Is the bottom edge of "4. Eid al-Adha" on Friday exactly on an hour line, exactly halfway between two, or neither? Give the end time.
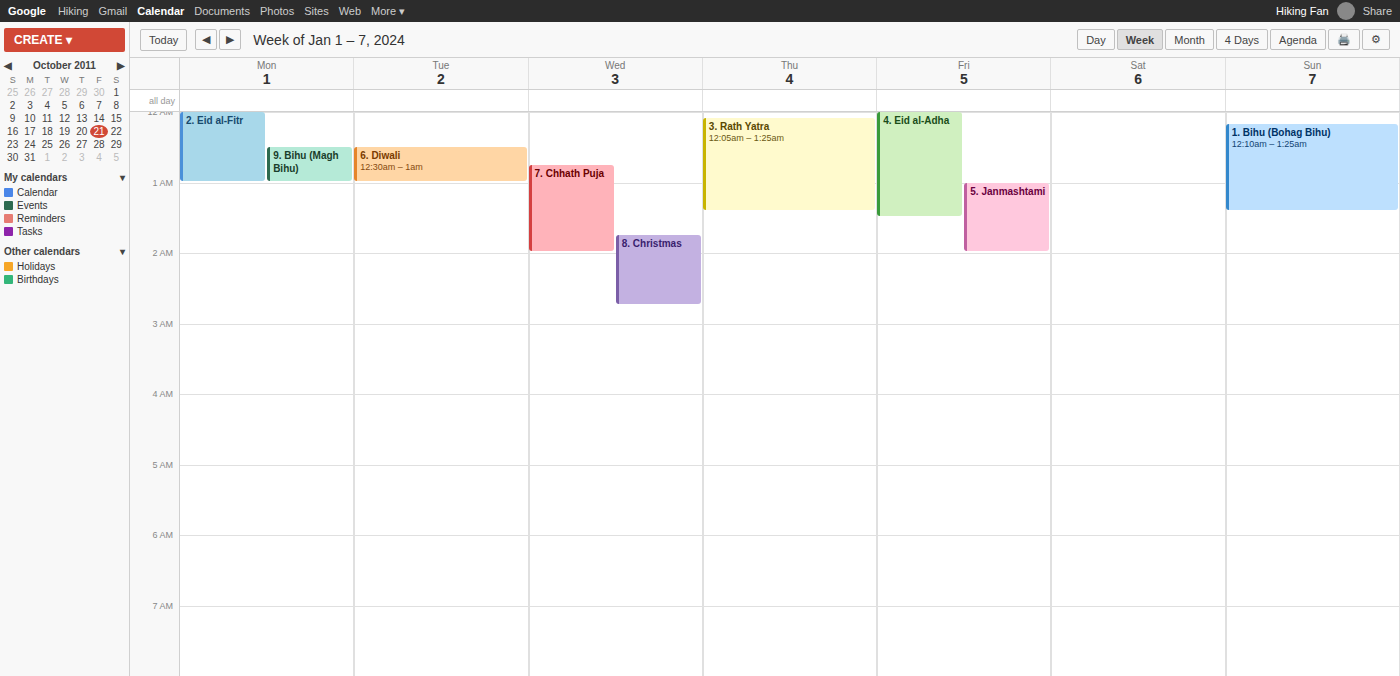
1:30 AM -- halfway between the 1 AM and 2 AM lines.